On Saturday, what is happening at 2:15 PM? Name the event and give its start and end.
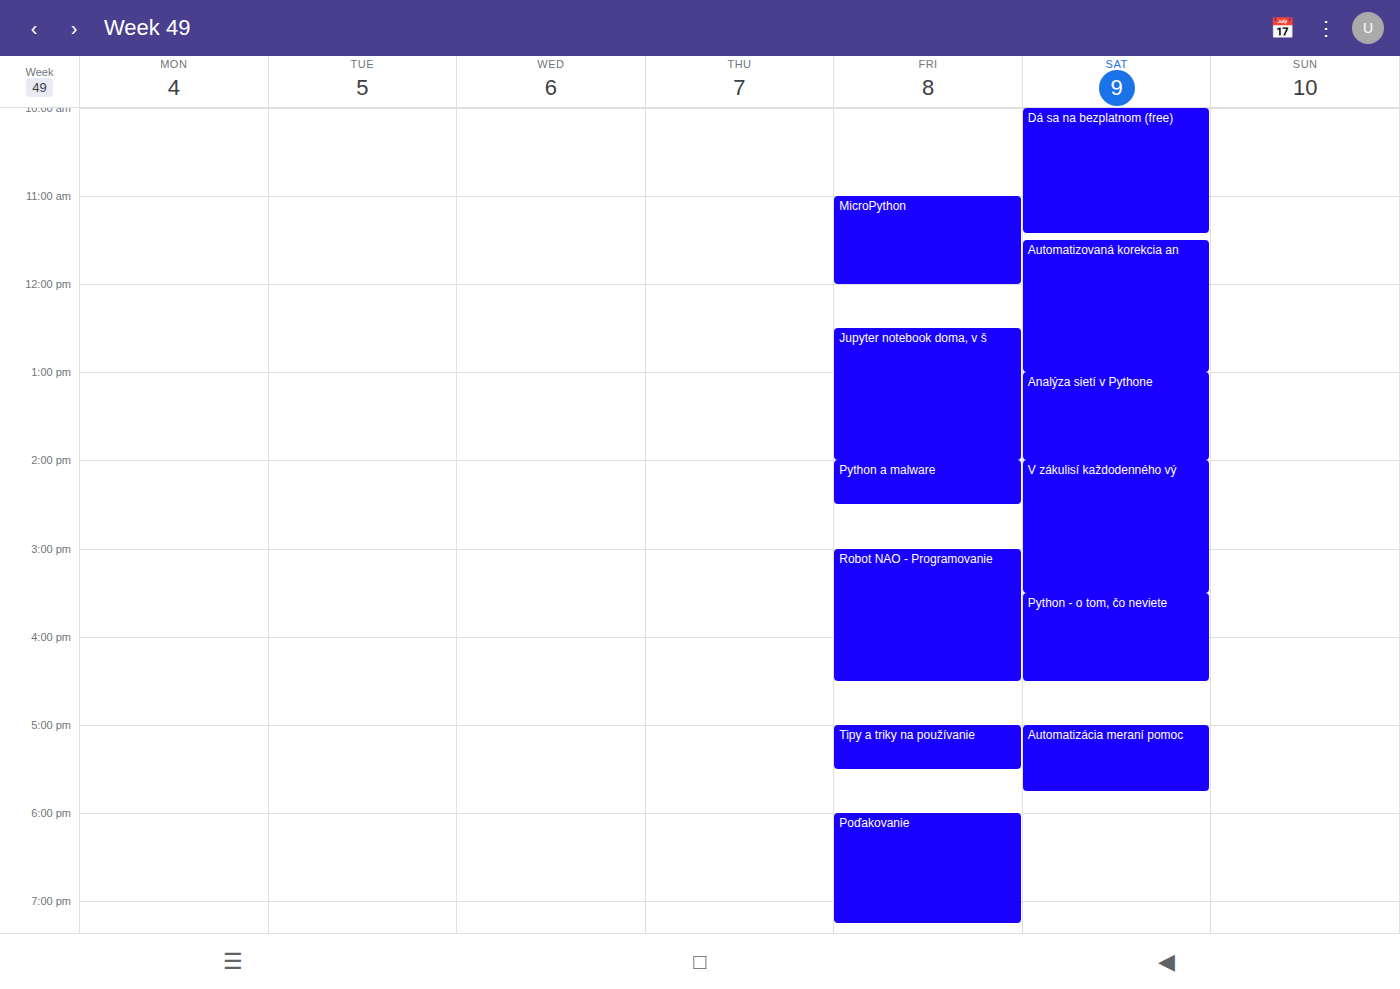
"V zákulisí každodenného vý", 2:00 PM to 3:30 PM